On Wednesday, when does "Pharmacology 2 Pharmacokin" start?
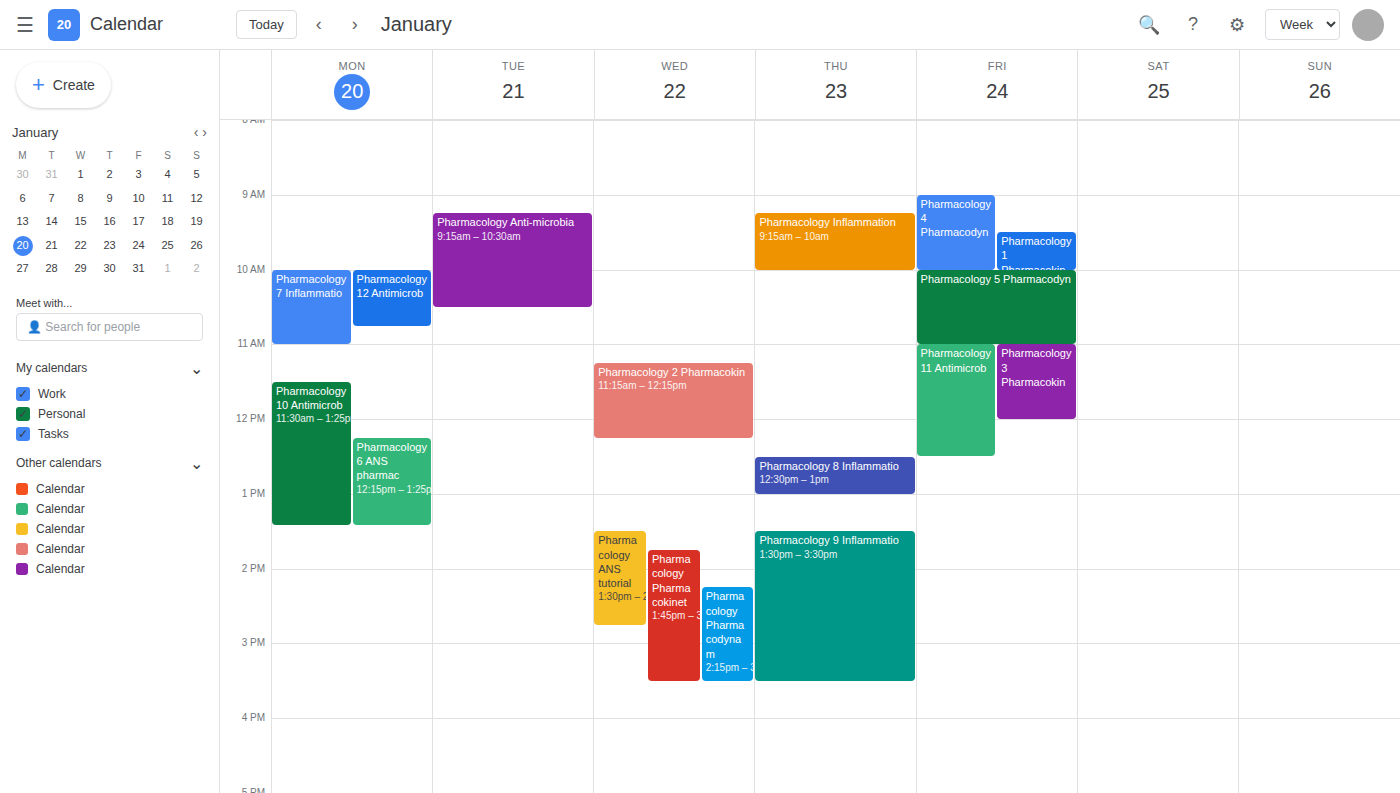
11:15